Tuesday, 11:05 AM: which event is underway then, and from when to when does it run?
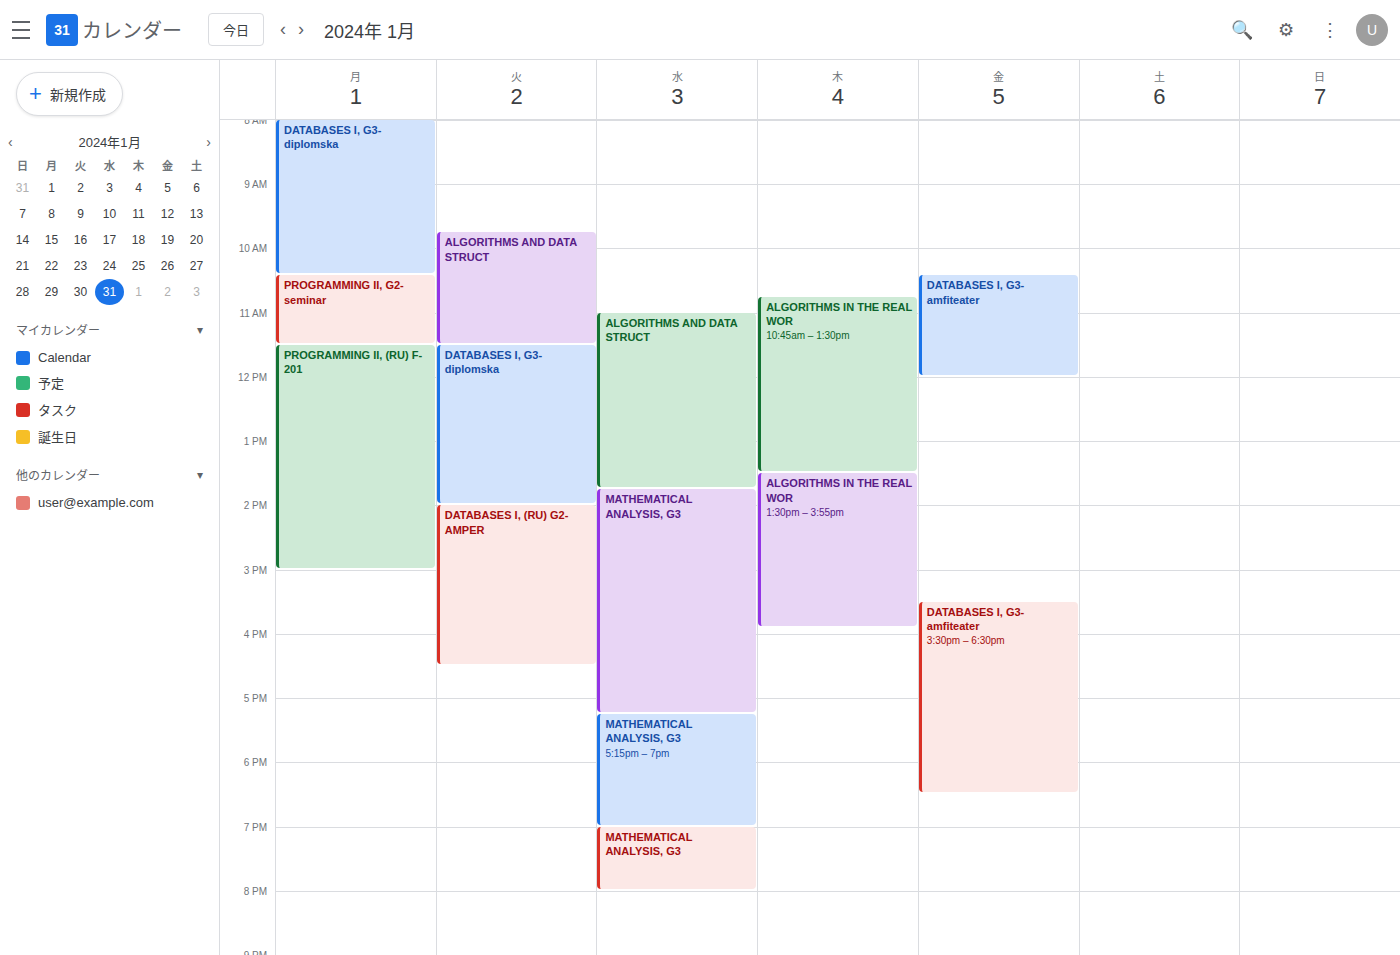
"ALGORITHMS AND DATA STRUCT", 9:45 AM to 11:30 AM